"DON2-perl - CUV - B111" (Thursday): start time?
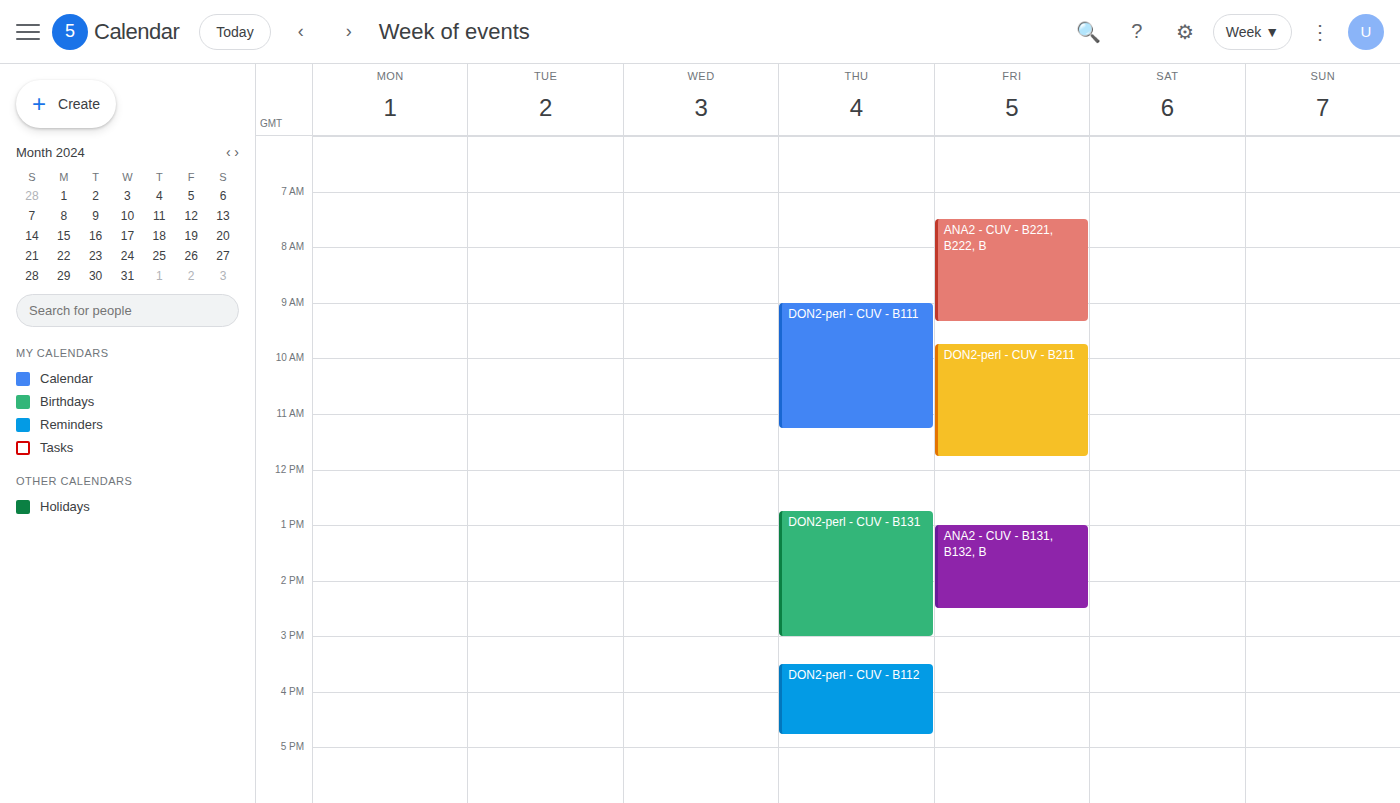
9:00 AM